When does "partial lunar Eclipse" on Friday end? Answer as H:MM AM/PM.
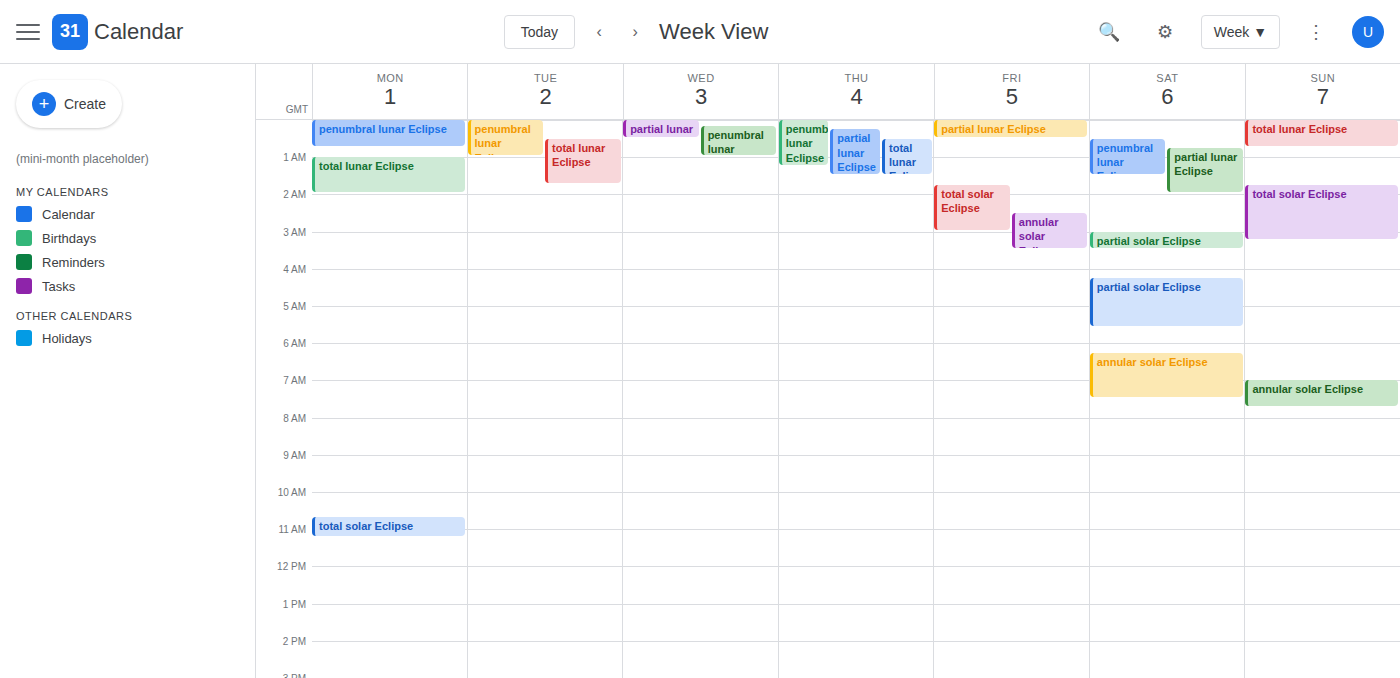
12:30 AM